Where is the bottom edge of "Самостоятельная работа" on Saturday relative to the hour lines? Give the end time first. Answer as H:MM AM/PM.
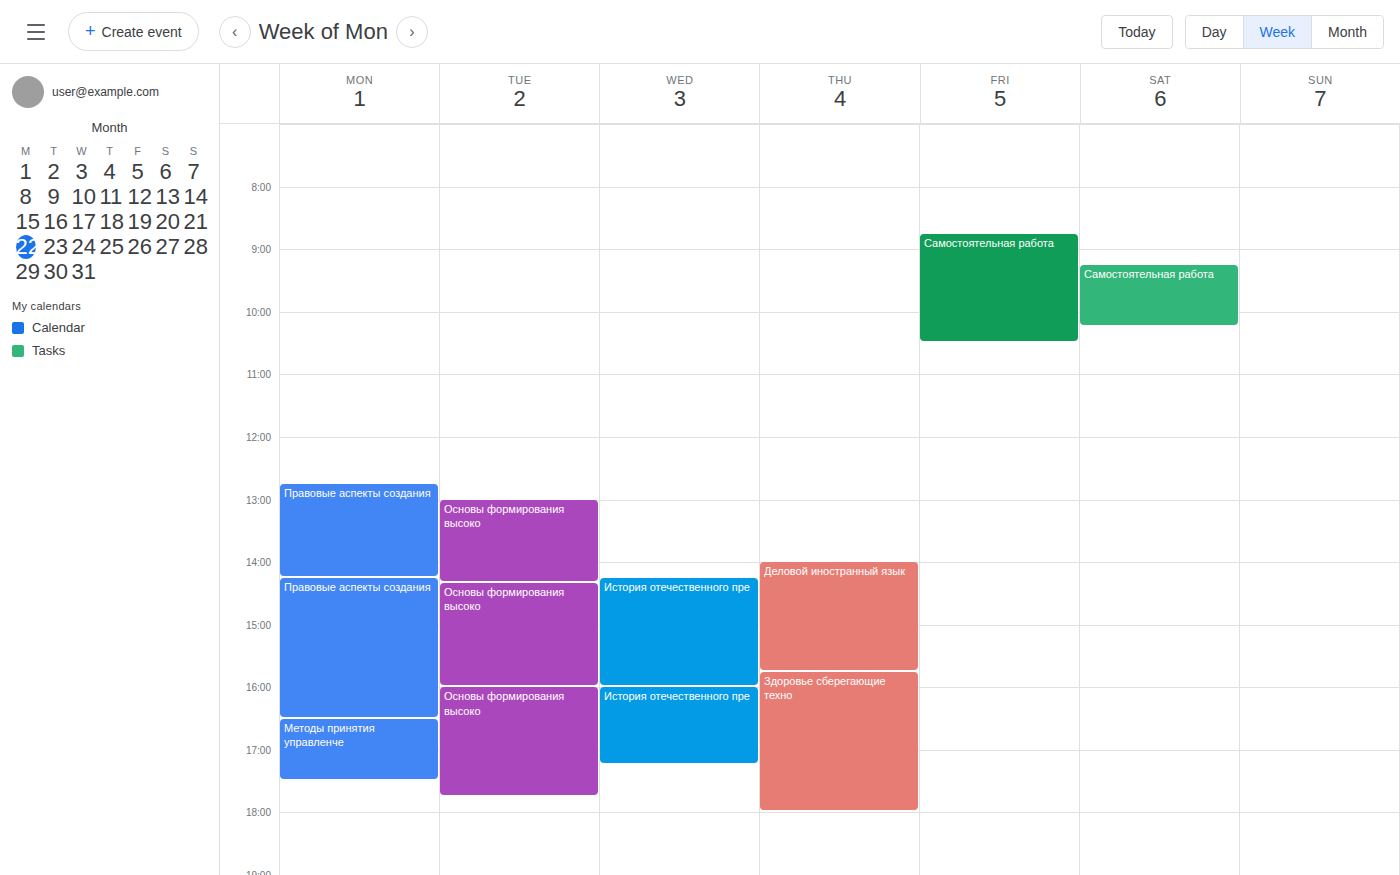
10:15 AM -- neither: a quarter of the way from the 10 AM line to the 11 AM line.